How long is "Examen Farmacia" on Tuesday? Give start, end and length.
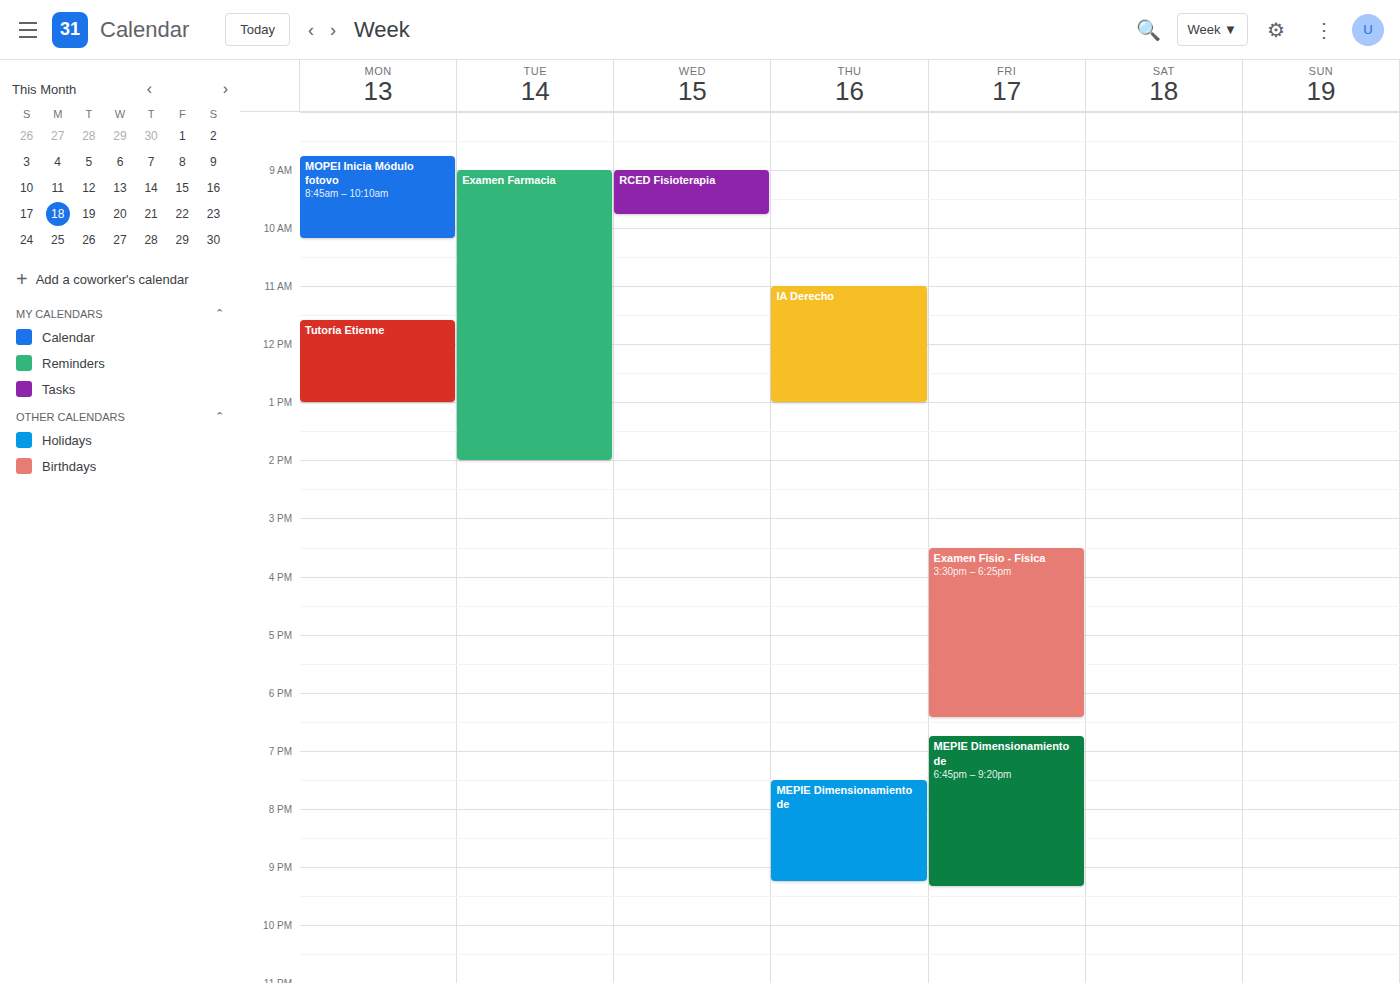
9:00 AM to 2:00 PM, 5 hours